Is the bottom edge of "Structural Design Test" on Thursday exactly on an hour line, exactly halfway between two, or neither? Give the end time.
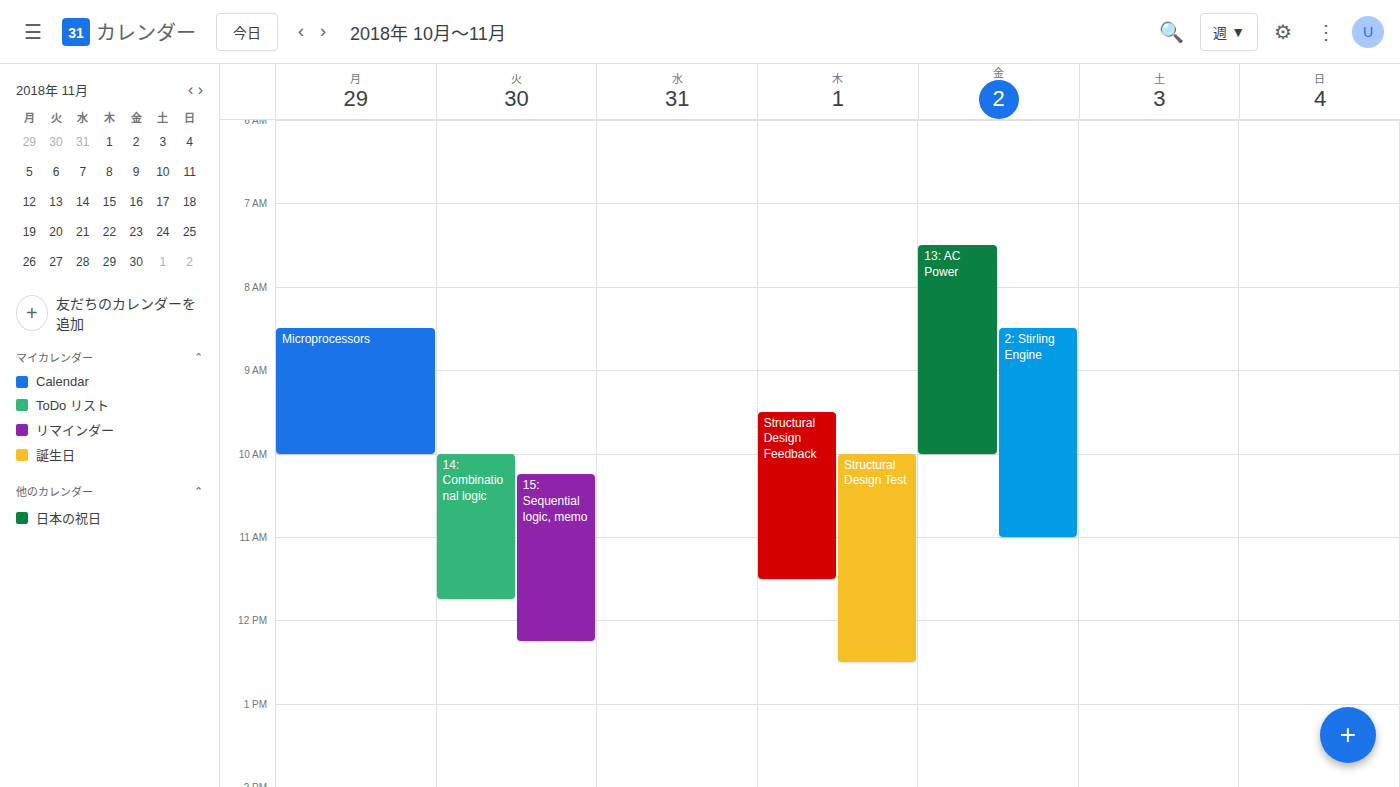
12:30 PM -- halfway between the 12 PM and 1 PM lines.